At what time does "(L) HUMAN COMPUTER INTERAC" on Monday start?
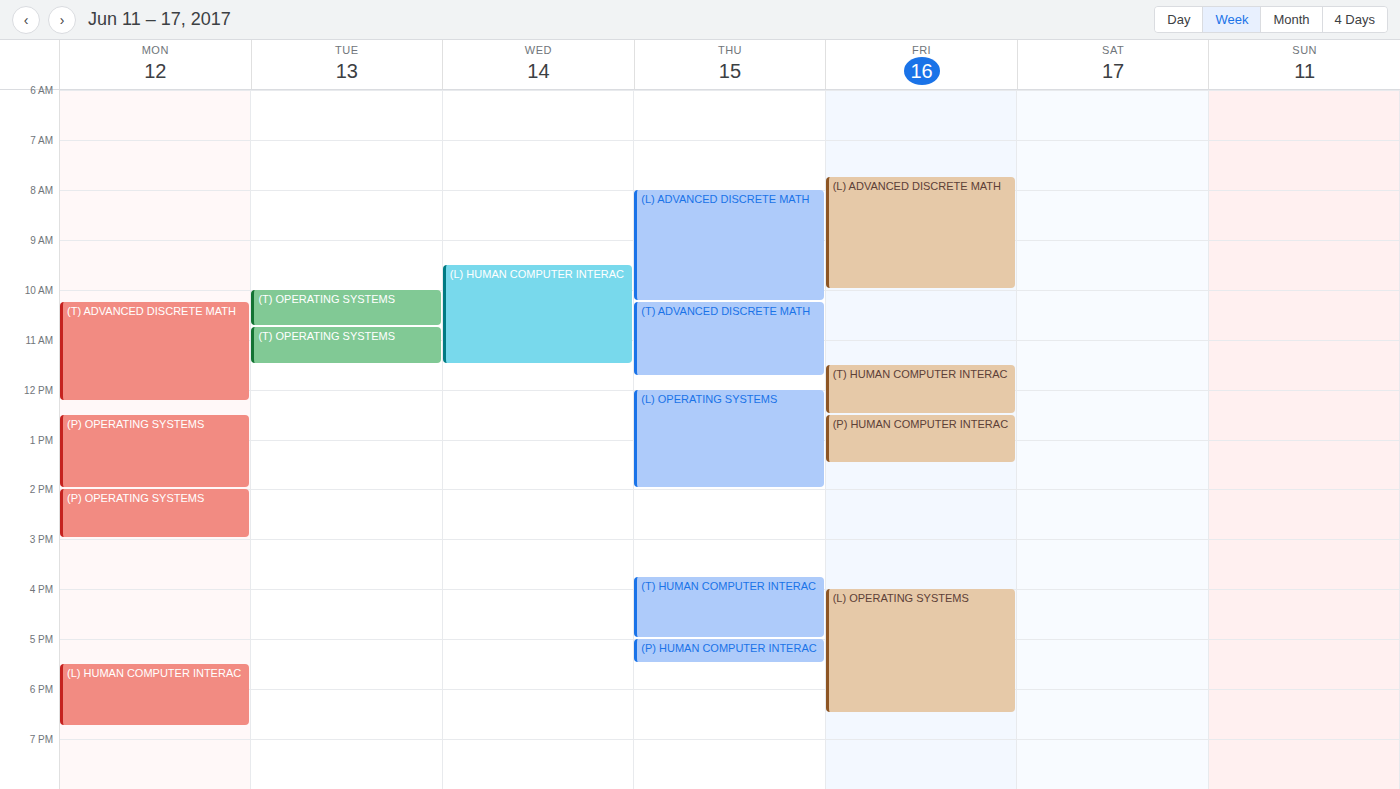
5:30 PM